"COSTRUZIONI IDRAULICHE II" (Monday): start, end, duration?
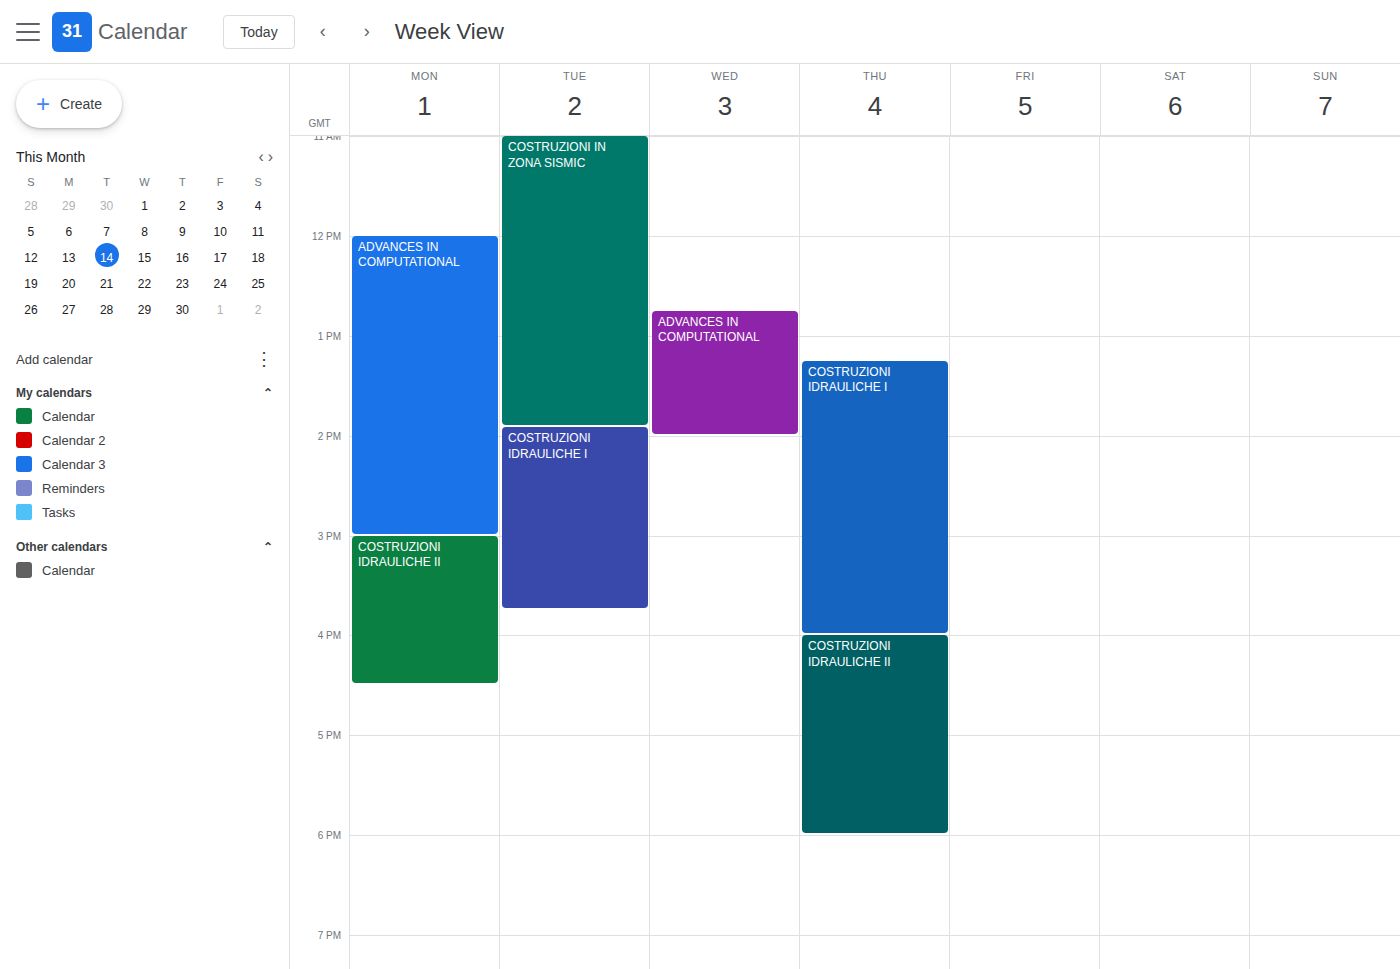
3:00 PM to 4:30 PM, 1 hour 30 minutes